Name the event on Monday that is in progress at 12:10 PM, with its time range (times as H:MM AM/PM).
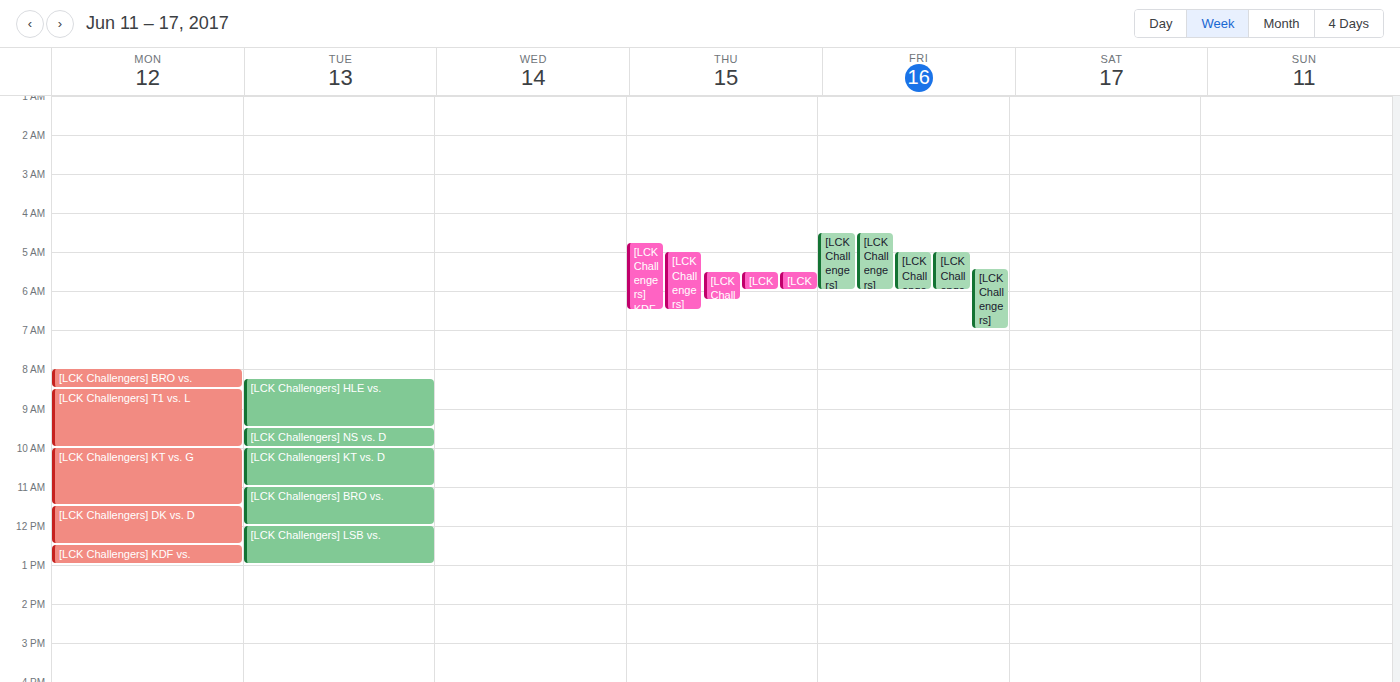
"[LCK Challengers] DK vs. D", 11:30 AM to 12:30 PM